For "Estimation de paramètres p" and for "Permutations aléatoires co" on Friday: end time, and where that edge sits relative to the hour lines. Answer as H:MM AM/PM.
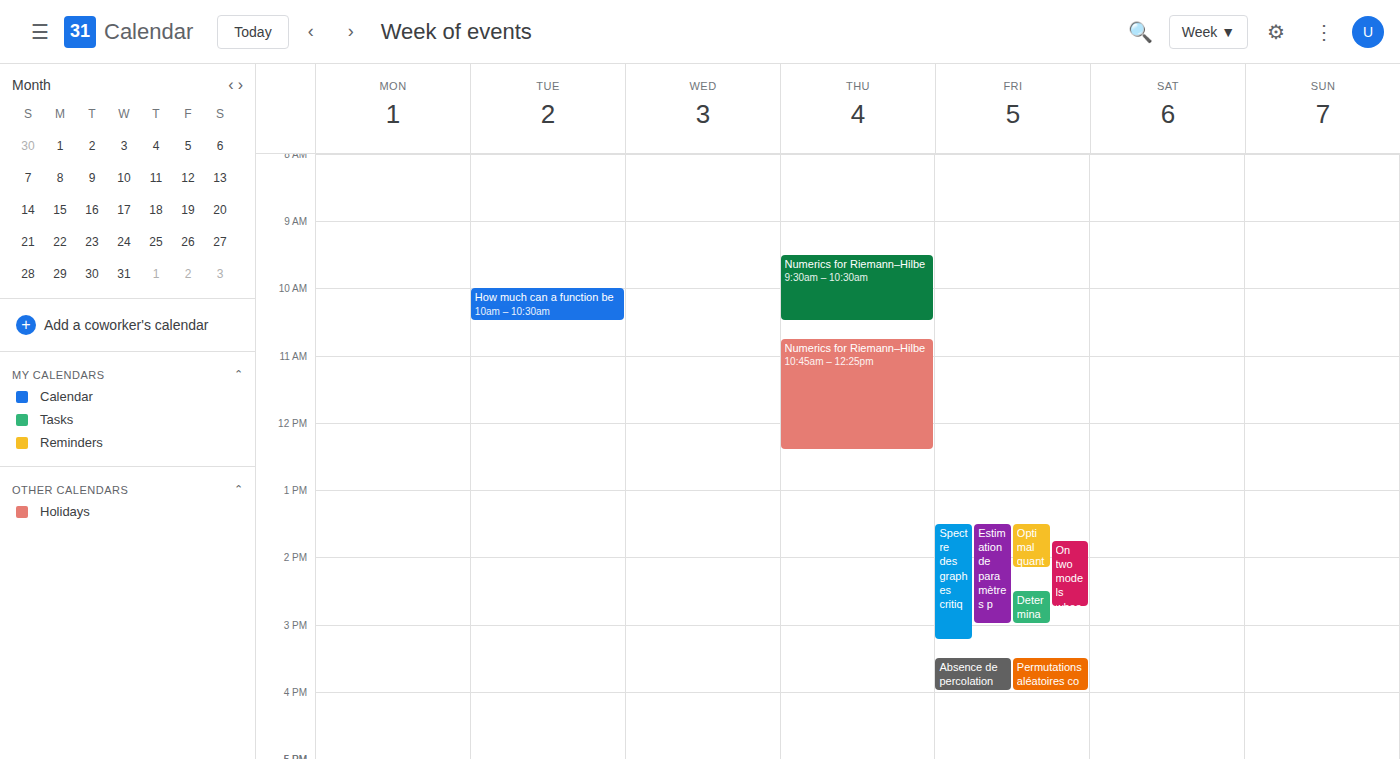
"Estimation de paramètres p": 3:00 PM, exactly on the 3 PM line. "Permutations aléatoires co": 4:00 PM, exactly on the 4 PM line.